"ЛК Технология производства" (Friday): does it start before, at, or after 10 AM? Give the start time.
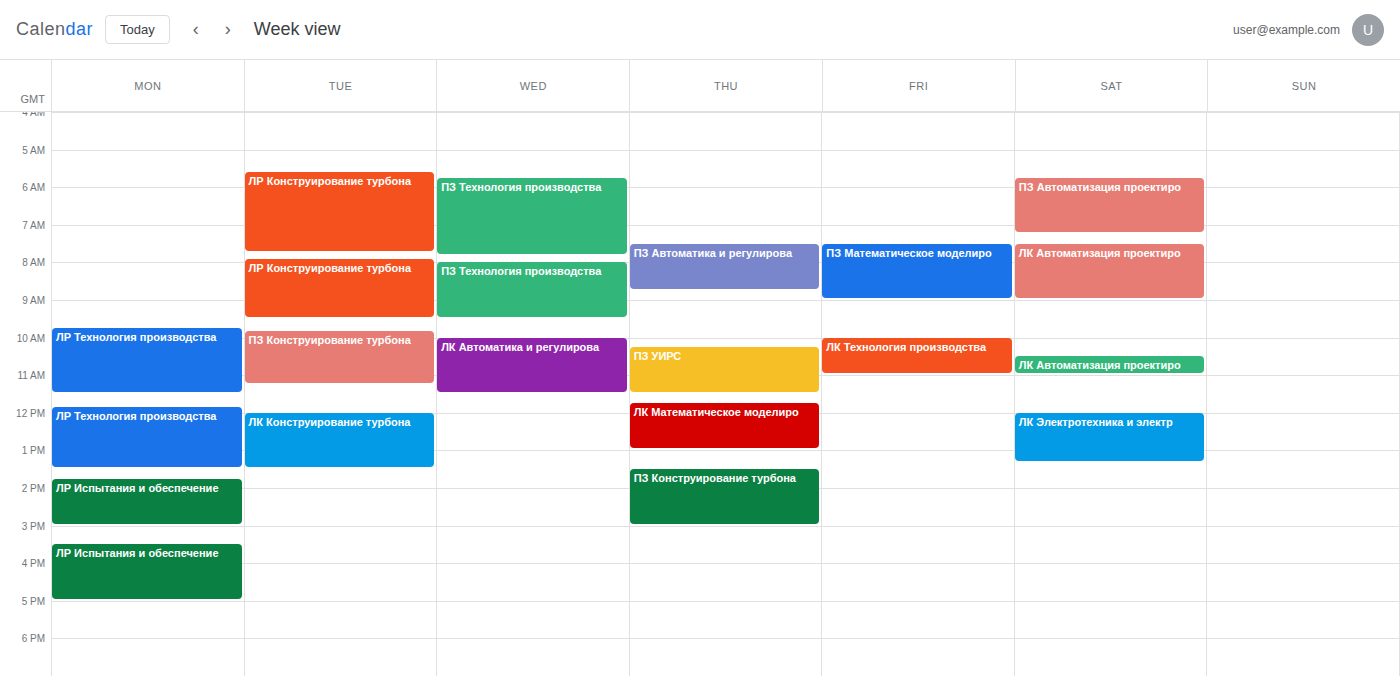
10:00 AM -- exactly at 10 AM, on the 10 AM line.